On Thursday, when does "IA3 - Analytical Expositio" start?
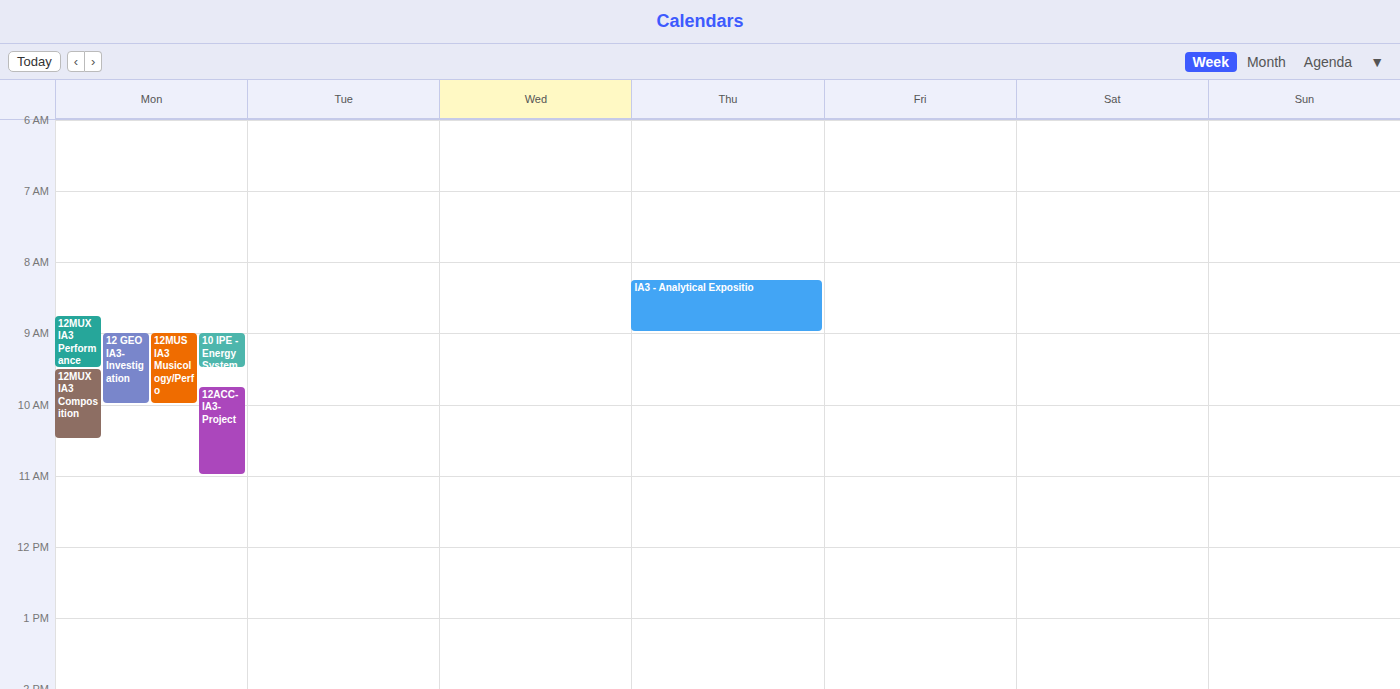
08:15